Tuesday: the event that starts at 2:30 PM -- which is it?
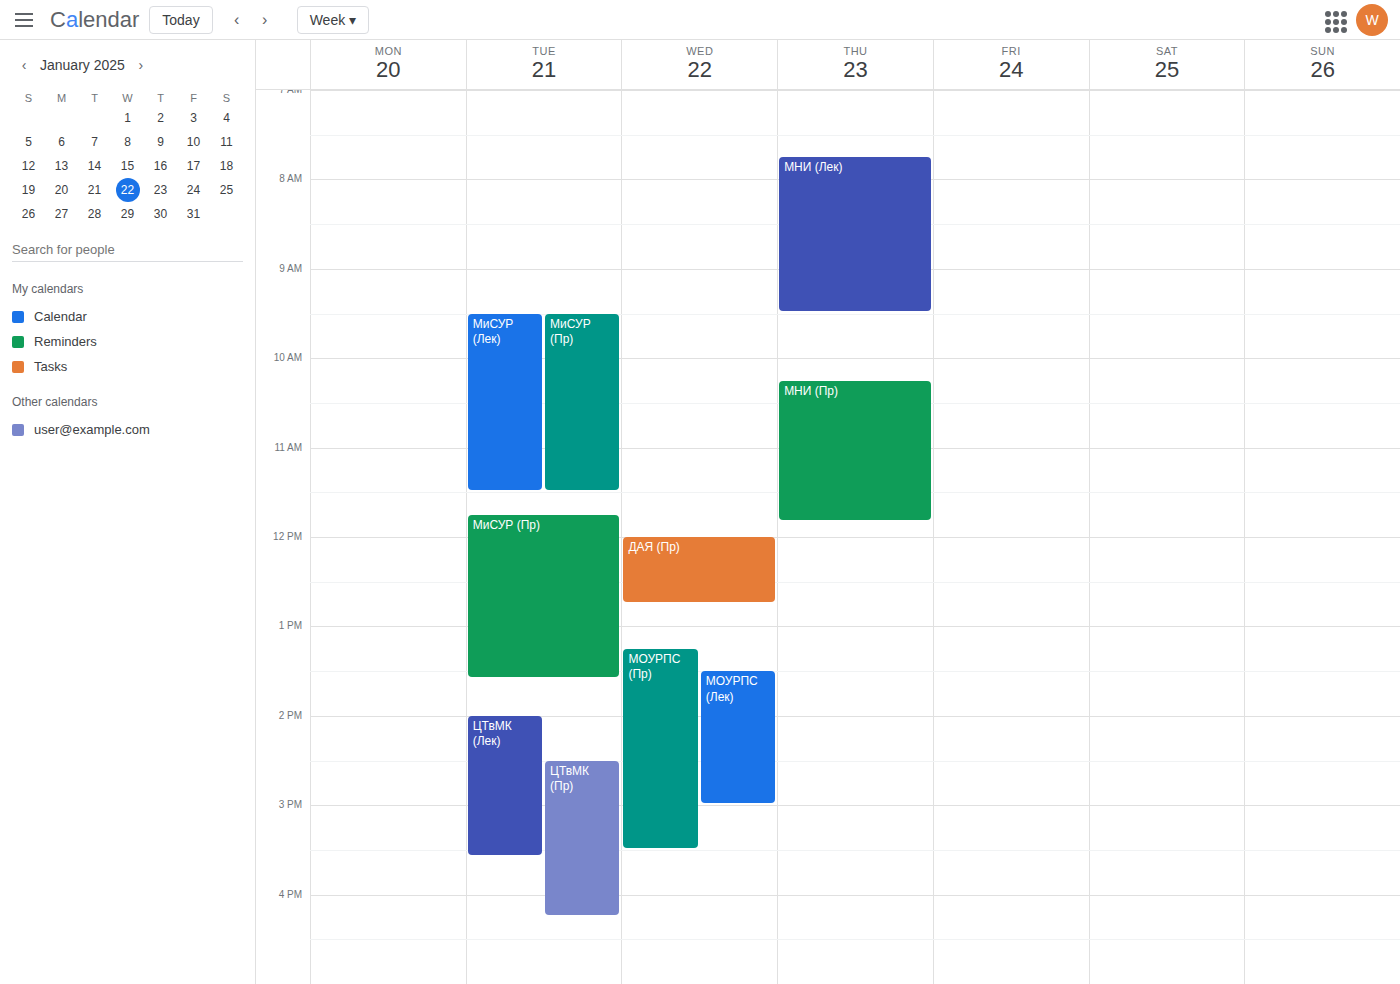
"ЦТвМК (Пр)"